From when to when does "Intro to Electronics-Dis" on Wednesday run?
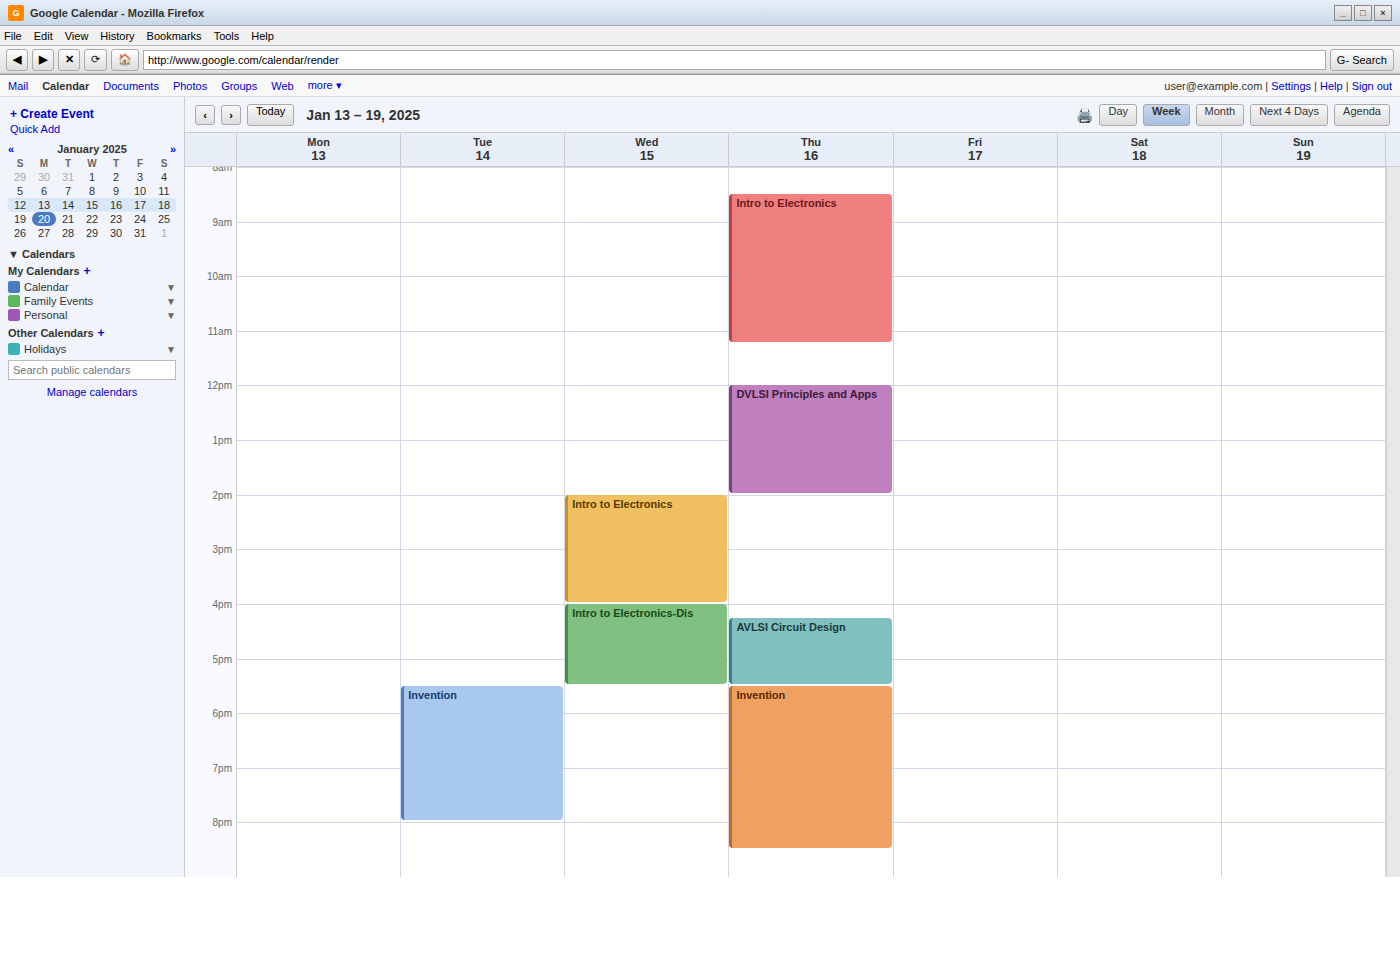
4:00 PM to 5:30 PM